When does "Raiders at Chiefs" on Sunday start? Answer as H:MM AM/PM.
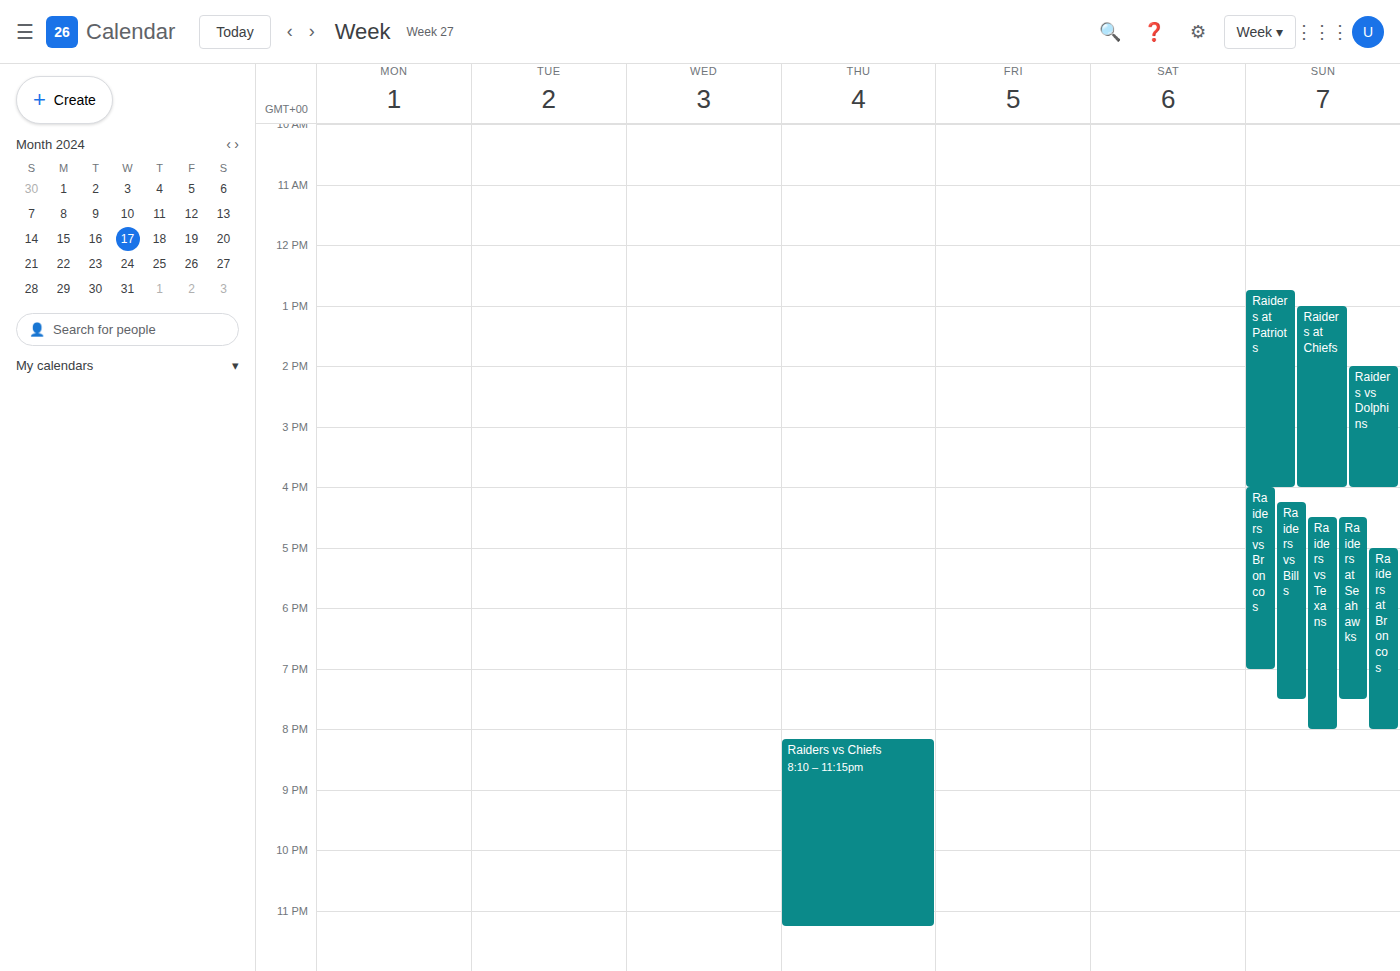
1:00 PM